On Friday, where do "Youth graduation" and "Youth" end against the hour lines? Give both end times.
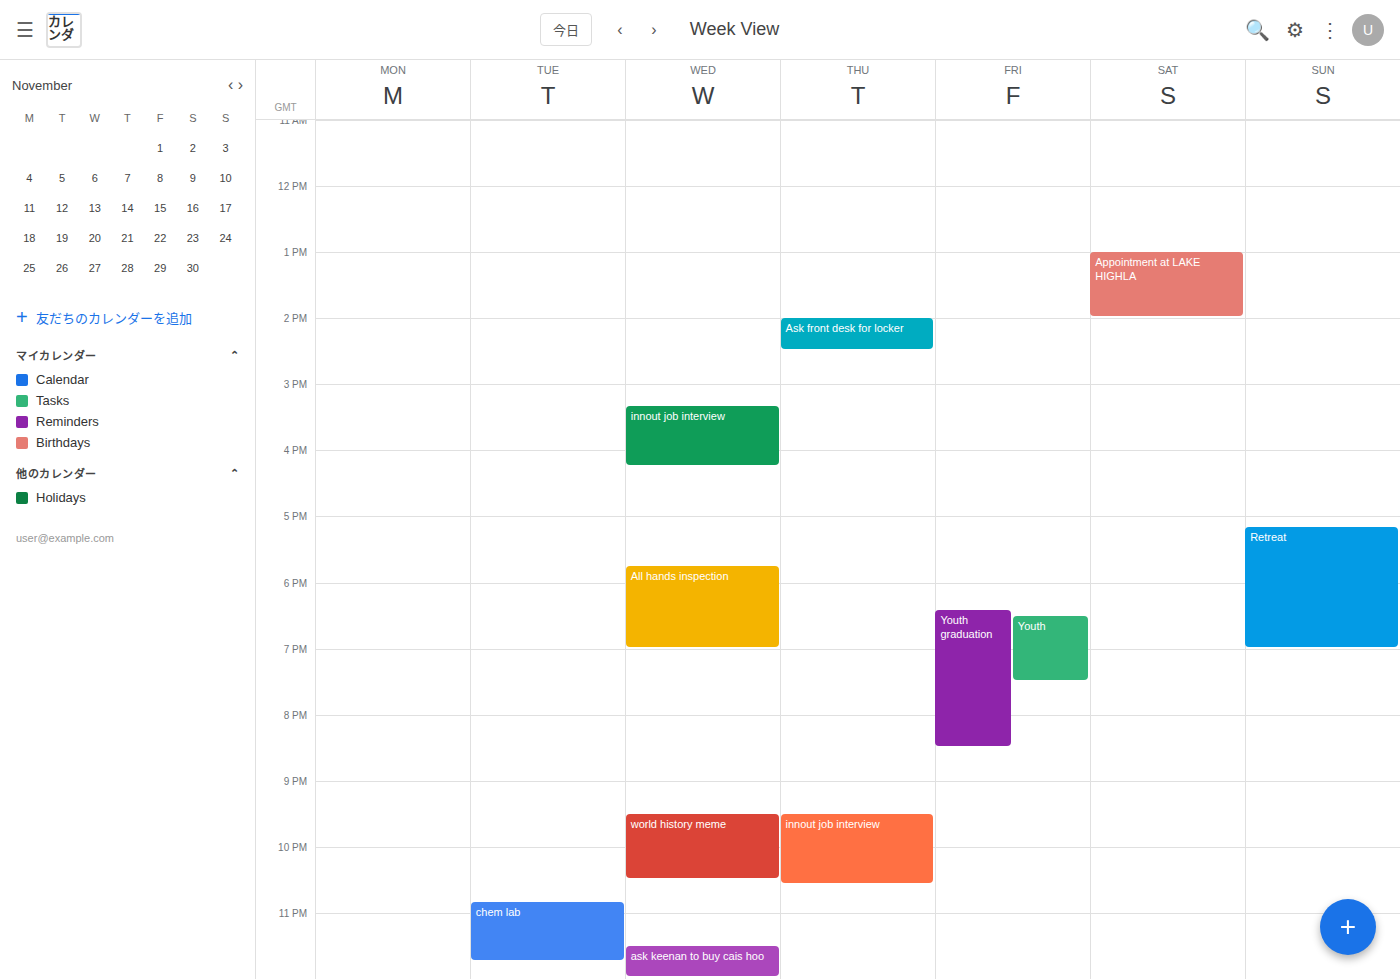
"Youth graduation": 20:30, halfway between the 20:00 and 21:00 lines. "Youth": 19:30, halfway between the 19:00 and 20:00 lines.